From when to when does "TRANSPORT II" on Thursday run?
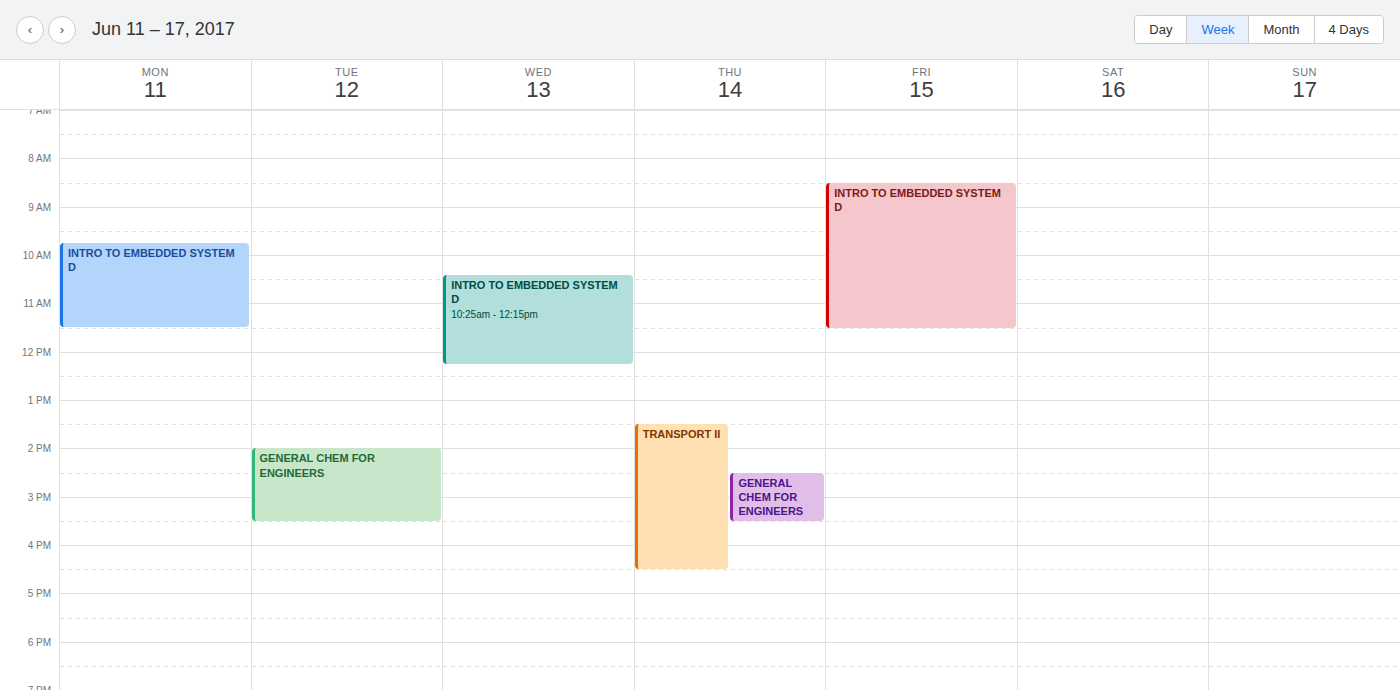
1:30 PM to 4:30 PM